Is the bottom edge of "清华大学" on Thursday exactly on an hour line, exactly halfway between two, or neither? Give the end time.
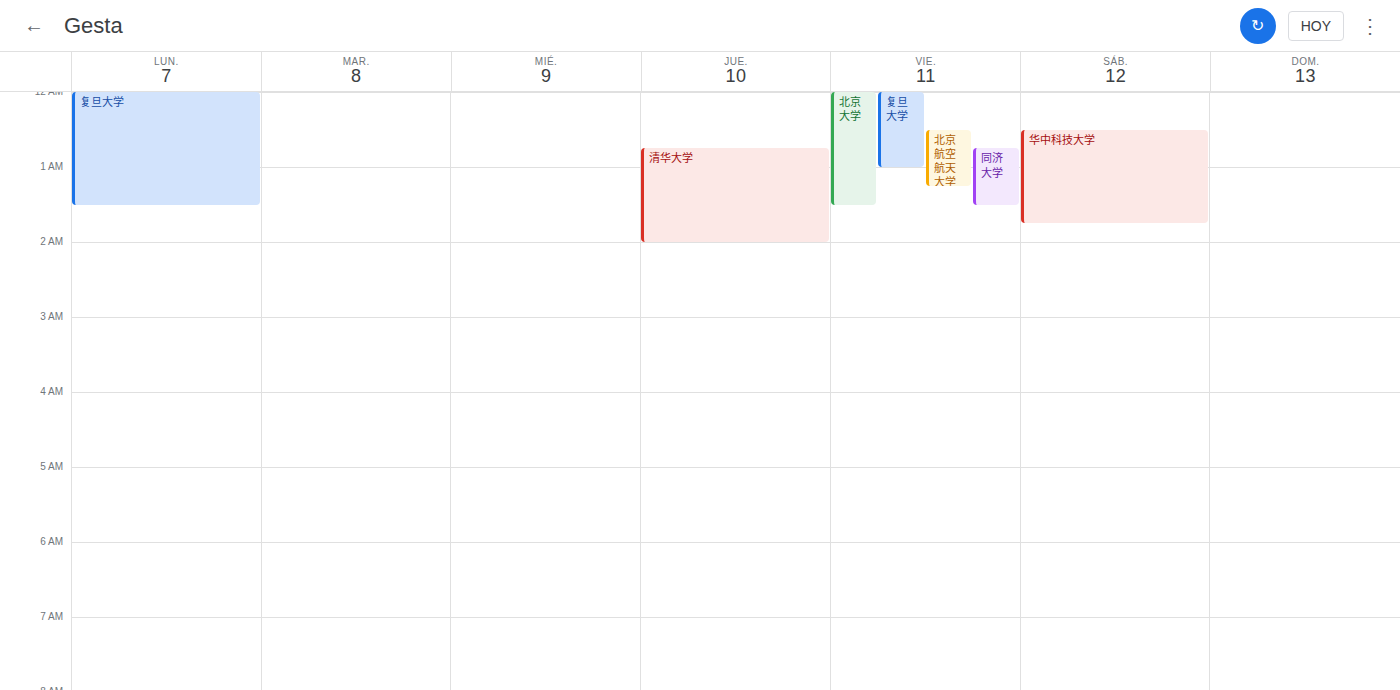
2:00 AM -- exactly on the 2 AM line.